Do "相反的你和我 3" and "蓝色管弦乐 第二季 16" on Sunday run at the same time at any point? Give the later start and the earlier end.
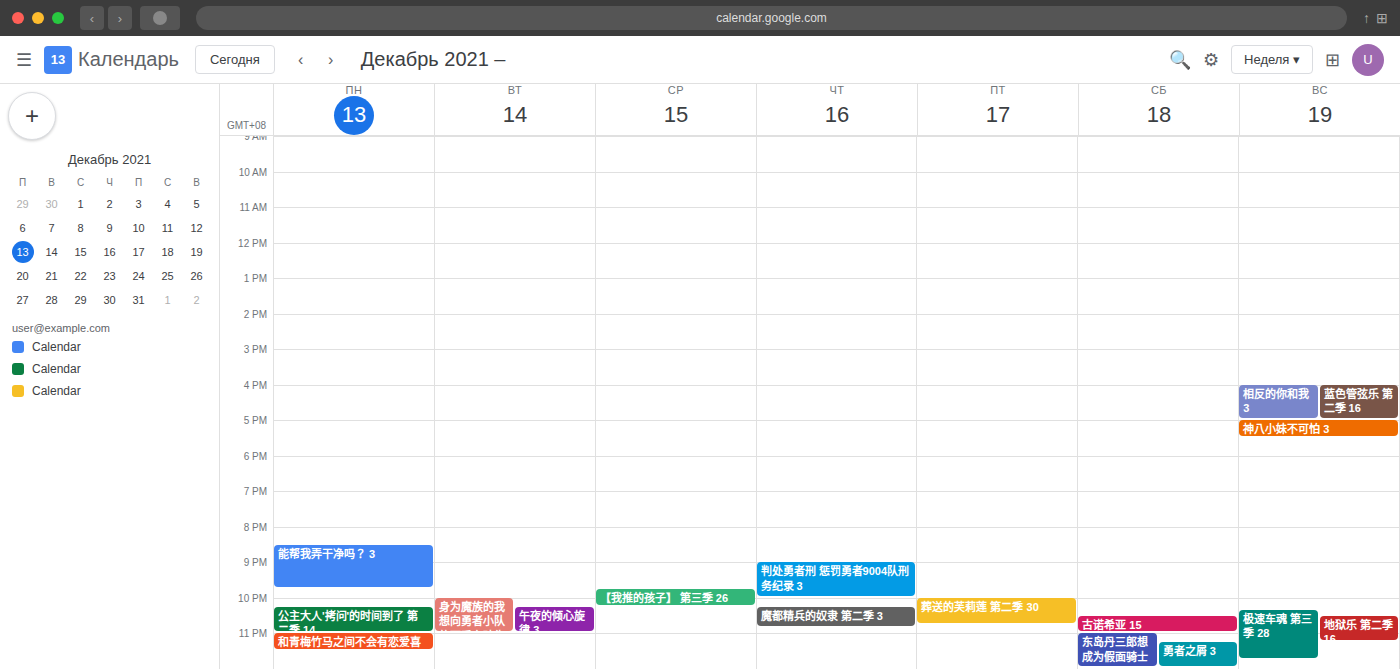
"相反的你和我 3" runs 4:00 PM to 5:00 PM, inside "蓝色管弦乐 第二季 16" -- they overlap.